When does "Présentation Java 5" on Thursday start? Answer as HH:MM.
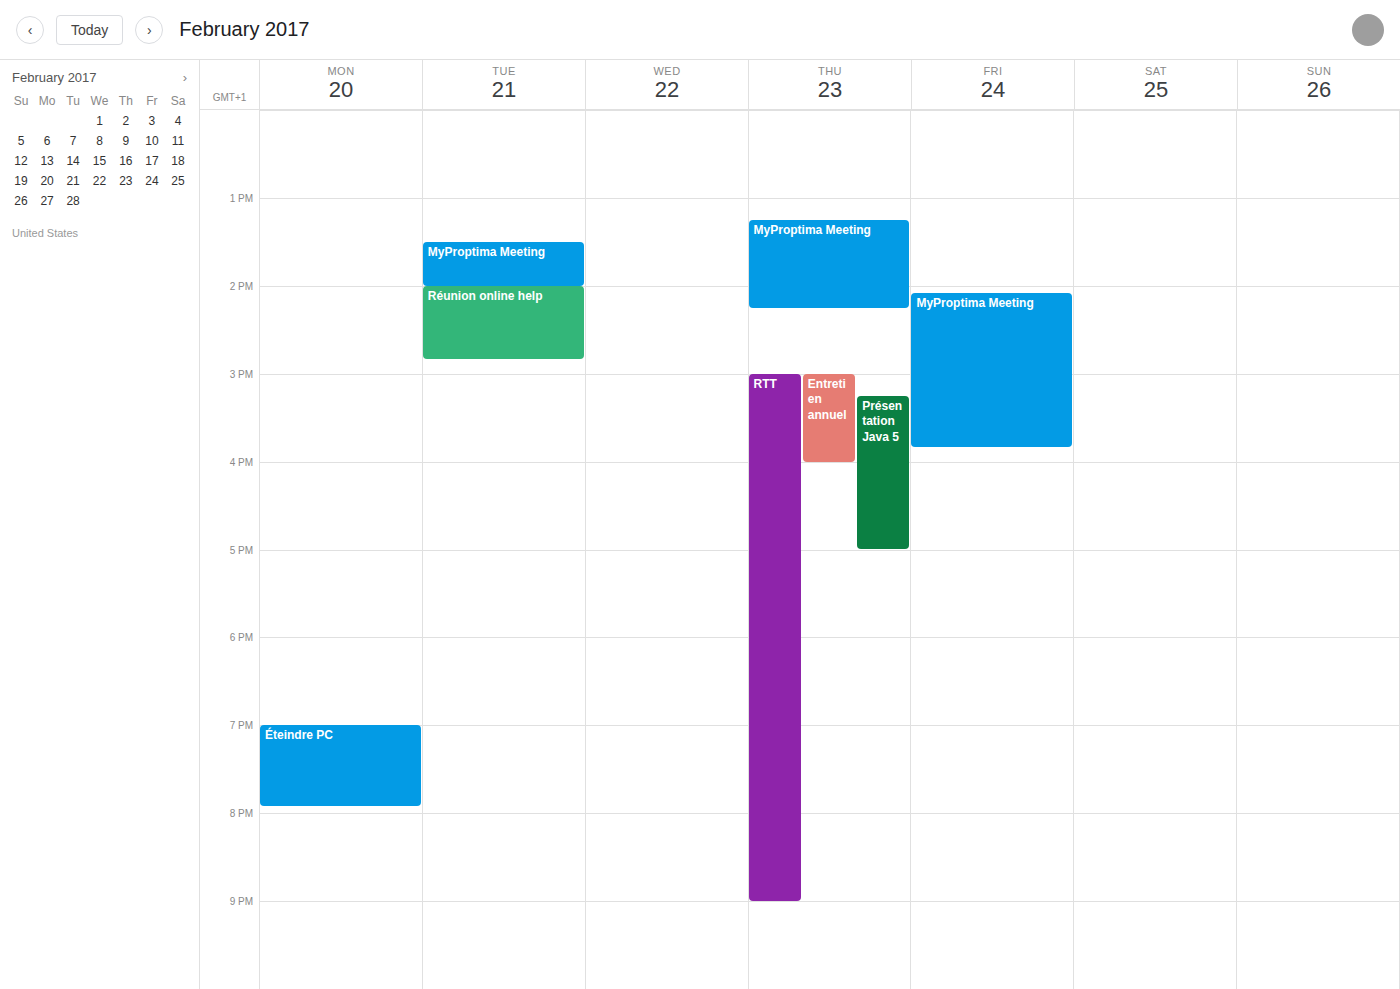
15:15